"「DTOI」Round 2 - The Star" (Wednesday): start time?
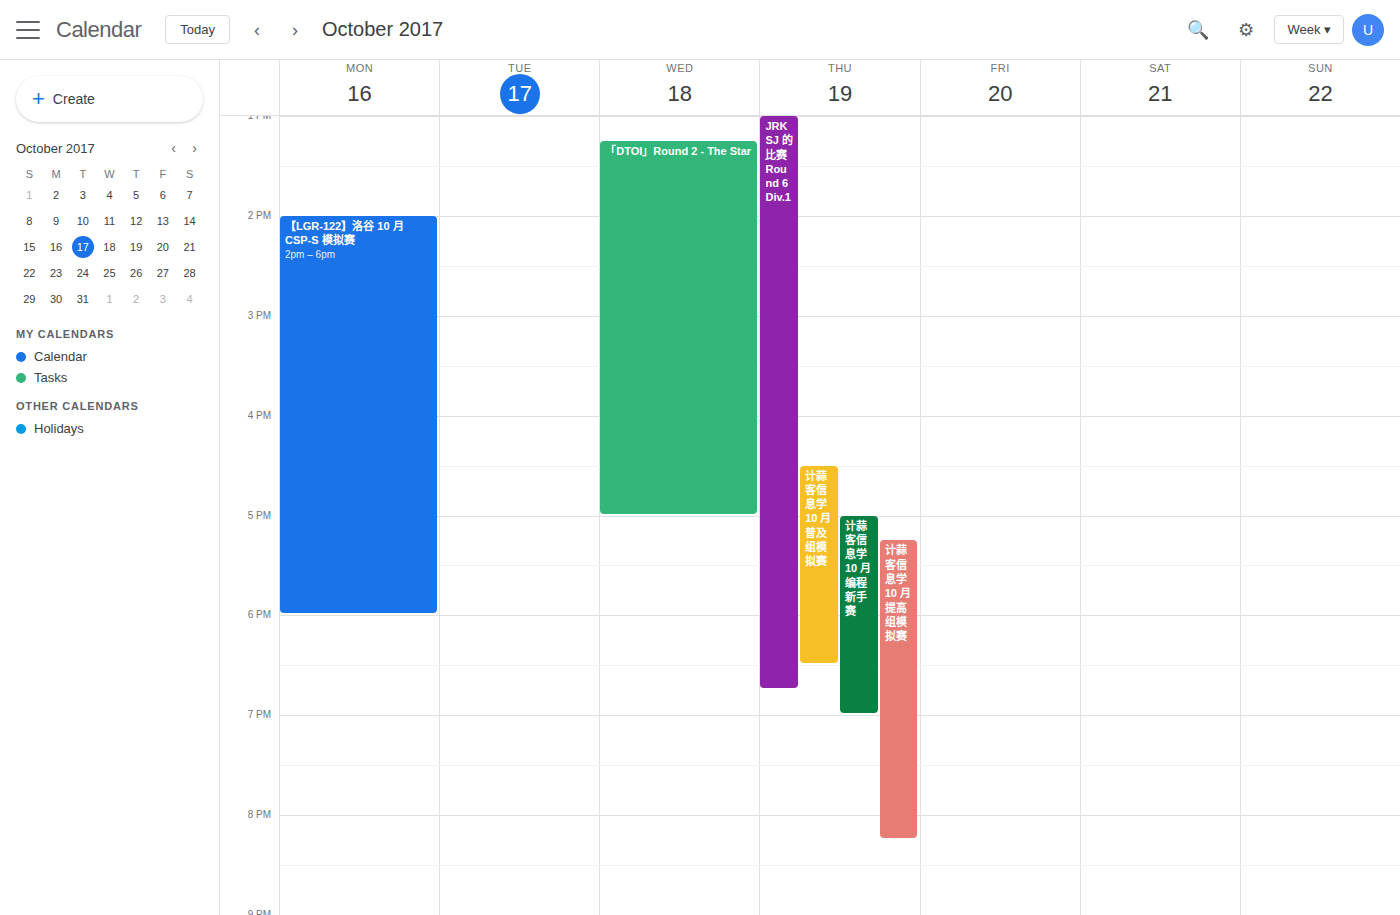
1:15 PM